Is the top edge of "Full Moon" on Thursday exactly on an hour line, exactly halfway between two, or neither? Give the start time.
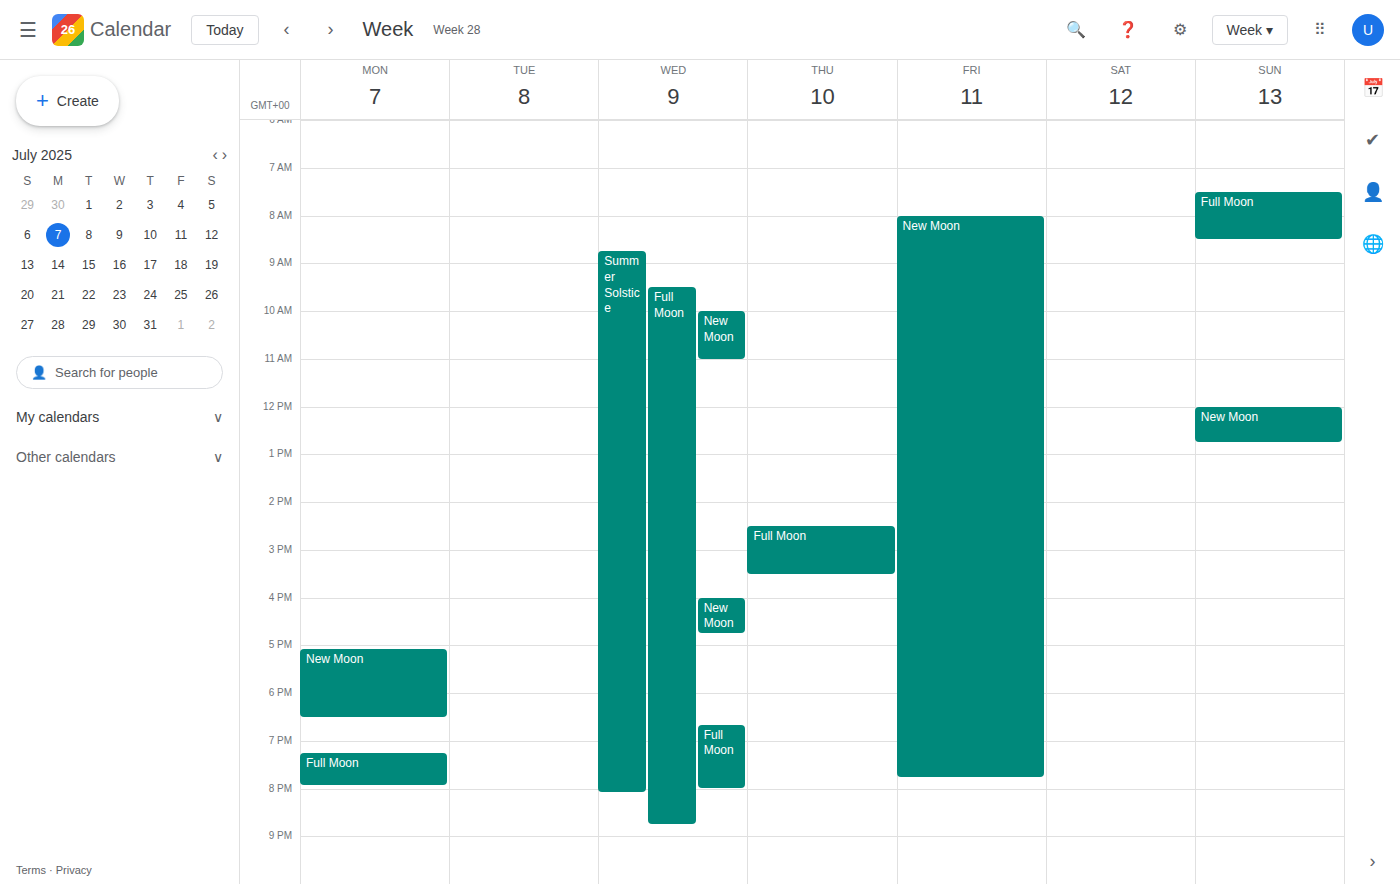
2:30 PM -- halfway between the 2 PM and 3 PM lines.